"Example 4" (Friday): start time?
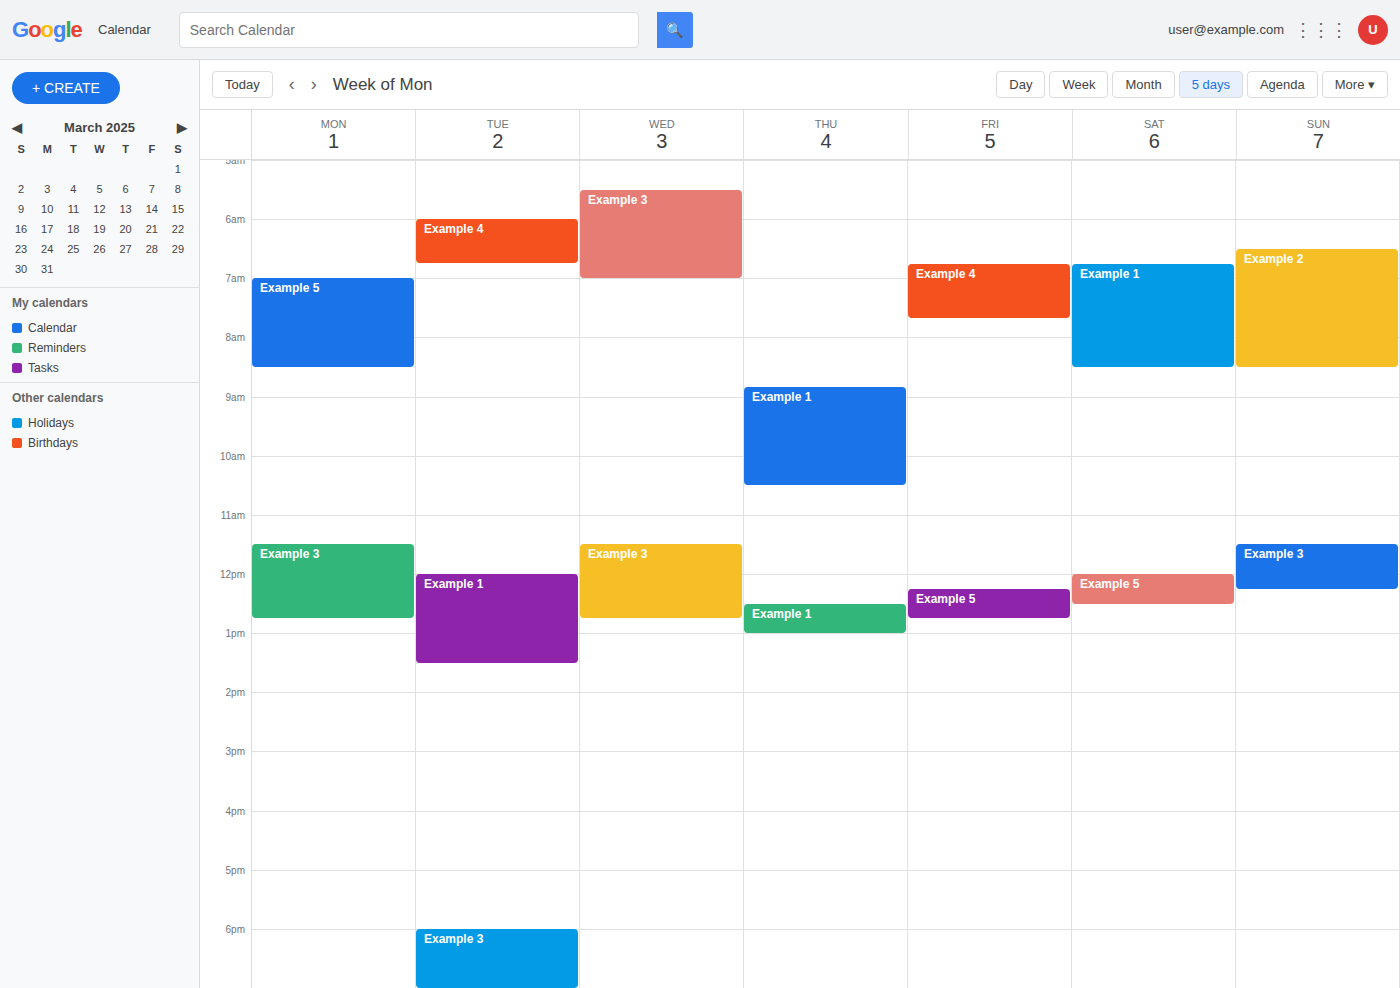
6:45 AM